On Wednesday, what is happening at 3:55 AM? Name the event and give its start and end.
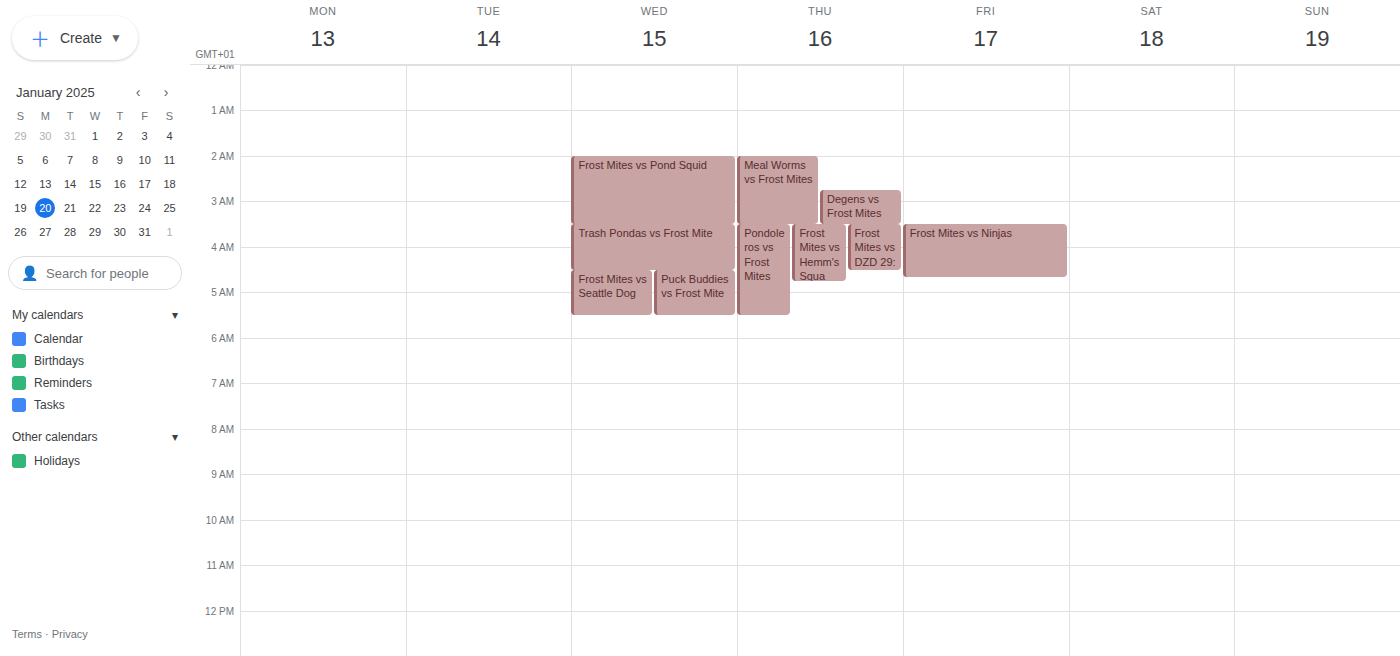
"Trash Pondas vs Frost Mite", 3:30 AM to 4:30 AM